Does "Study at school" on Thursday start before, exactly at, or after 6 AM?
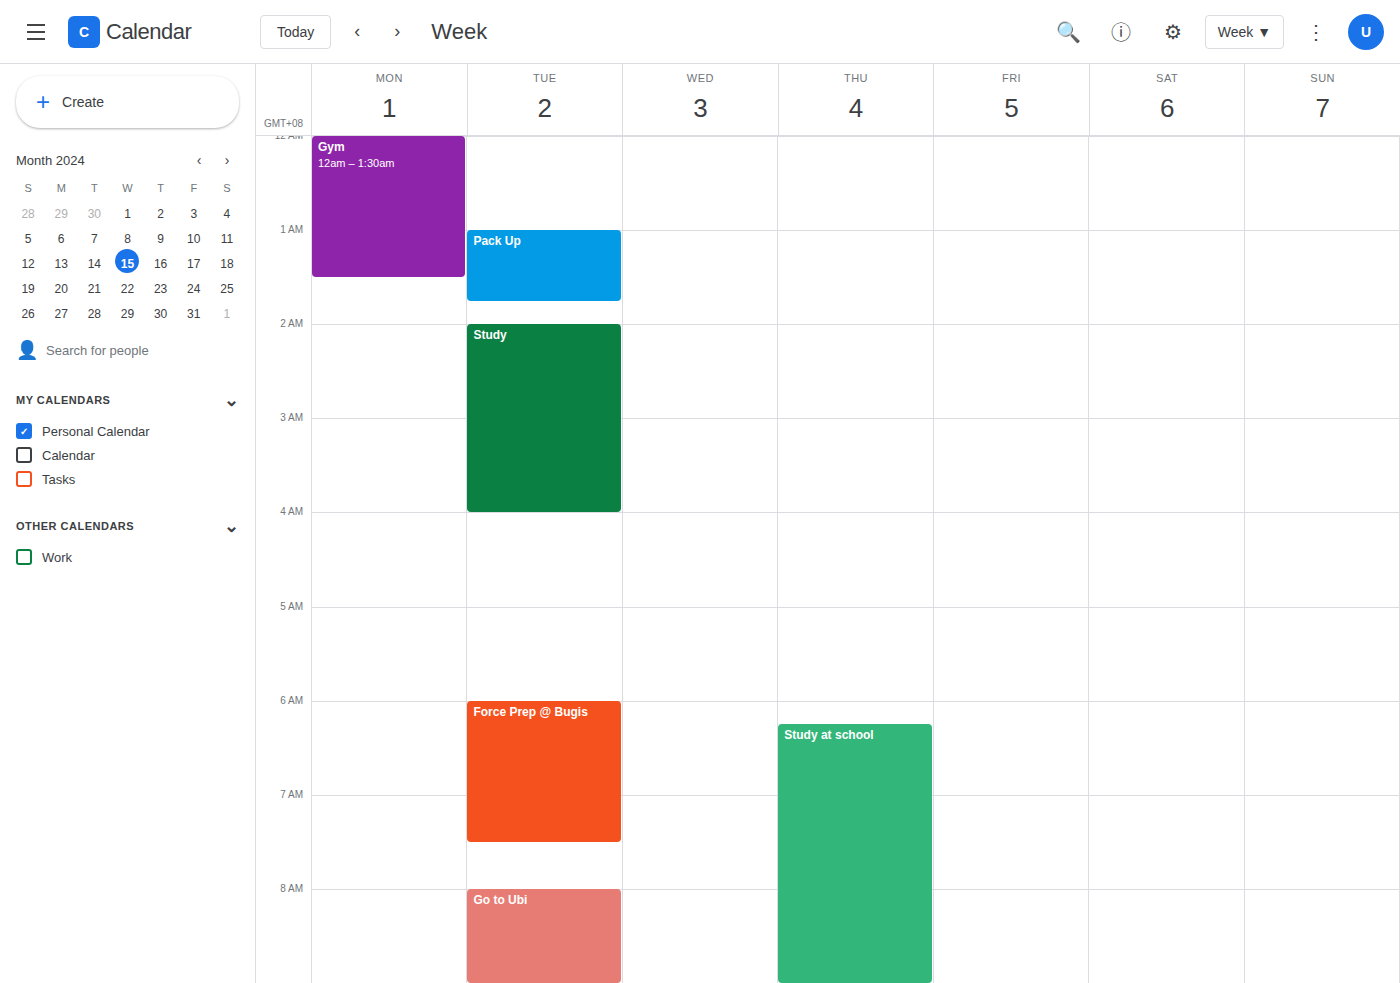
6:15 AM -- after 6 AM, 15 minutes below the 6 AM line.